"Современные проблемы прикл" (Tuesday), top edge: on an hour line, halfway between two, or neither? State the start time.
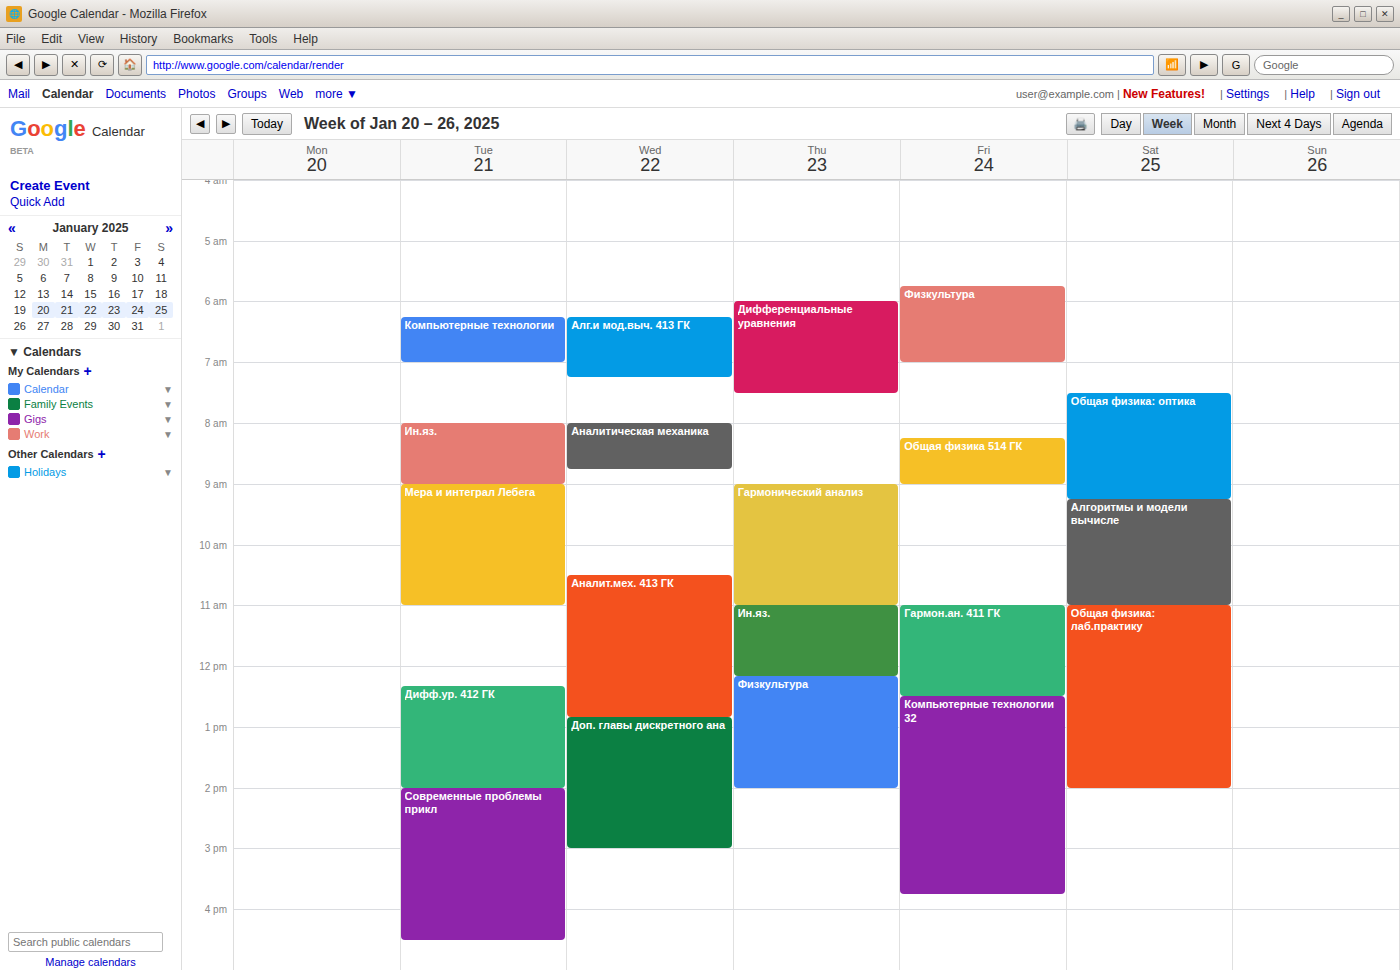
2:00 PM -- exactly on the 2 PM line.